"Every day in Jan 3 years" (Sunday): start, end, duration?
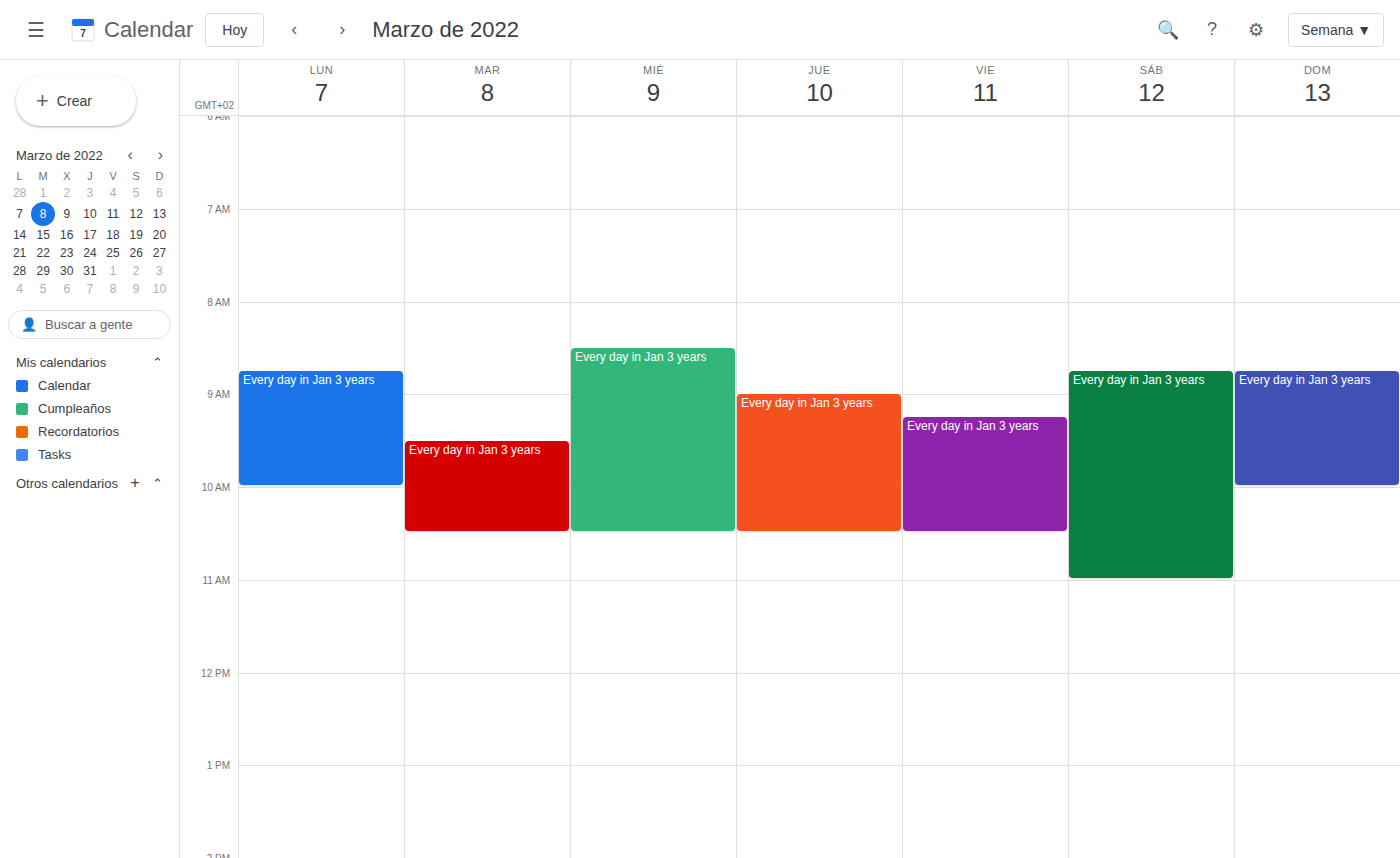
8:45 AM to 10:00 AM, 1 hour 15 minutes